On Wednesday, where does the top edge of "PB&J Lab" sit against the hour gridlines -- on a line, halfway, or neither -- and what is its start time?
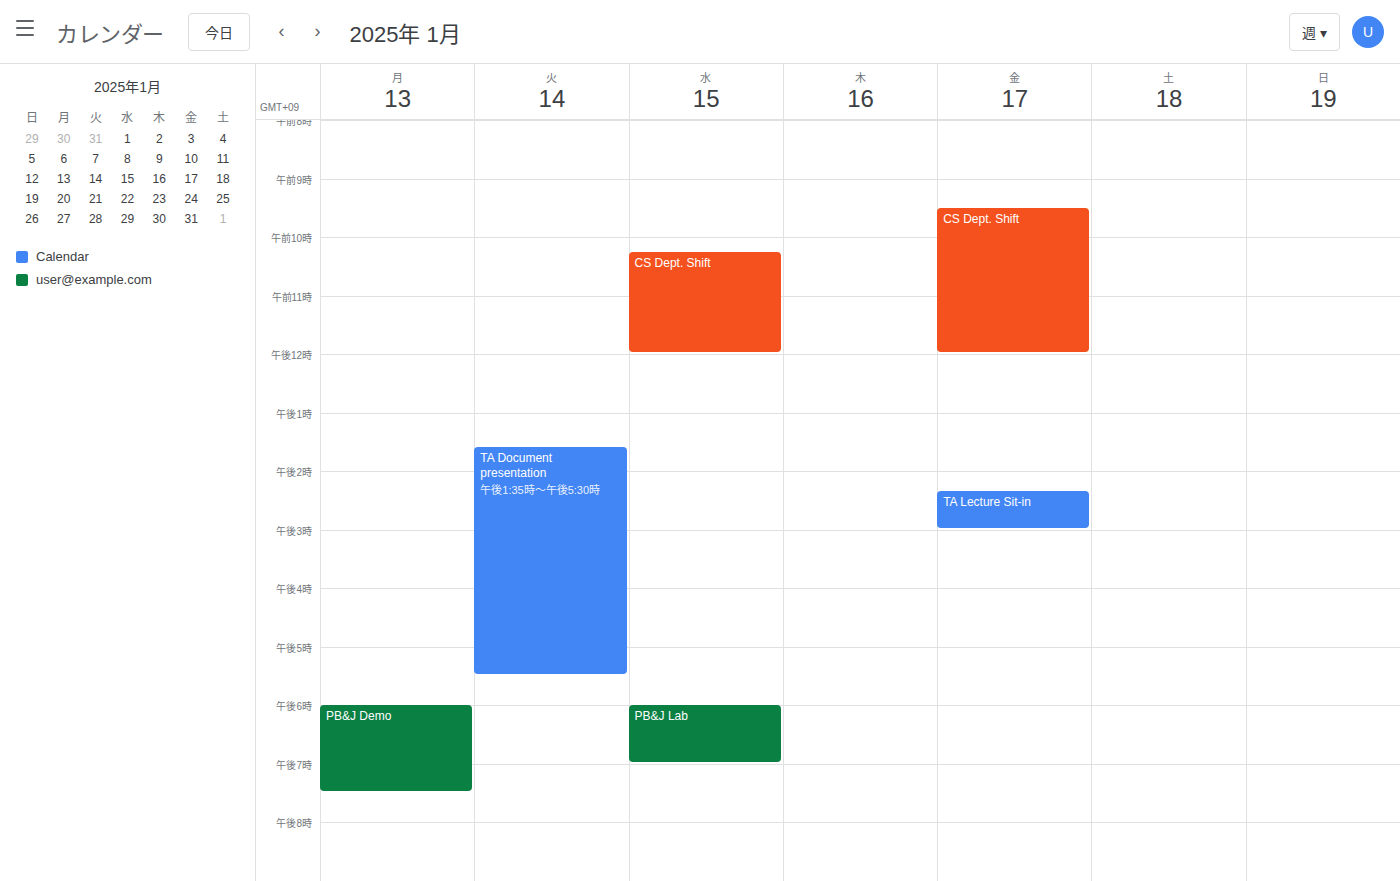
6:00 PM -- exactly on the 6 PM line.